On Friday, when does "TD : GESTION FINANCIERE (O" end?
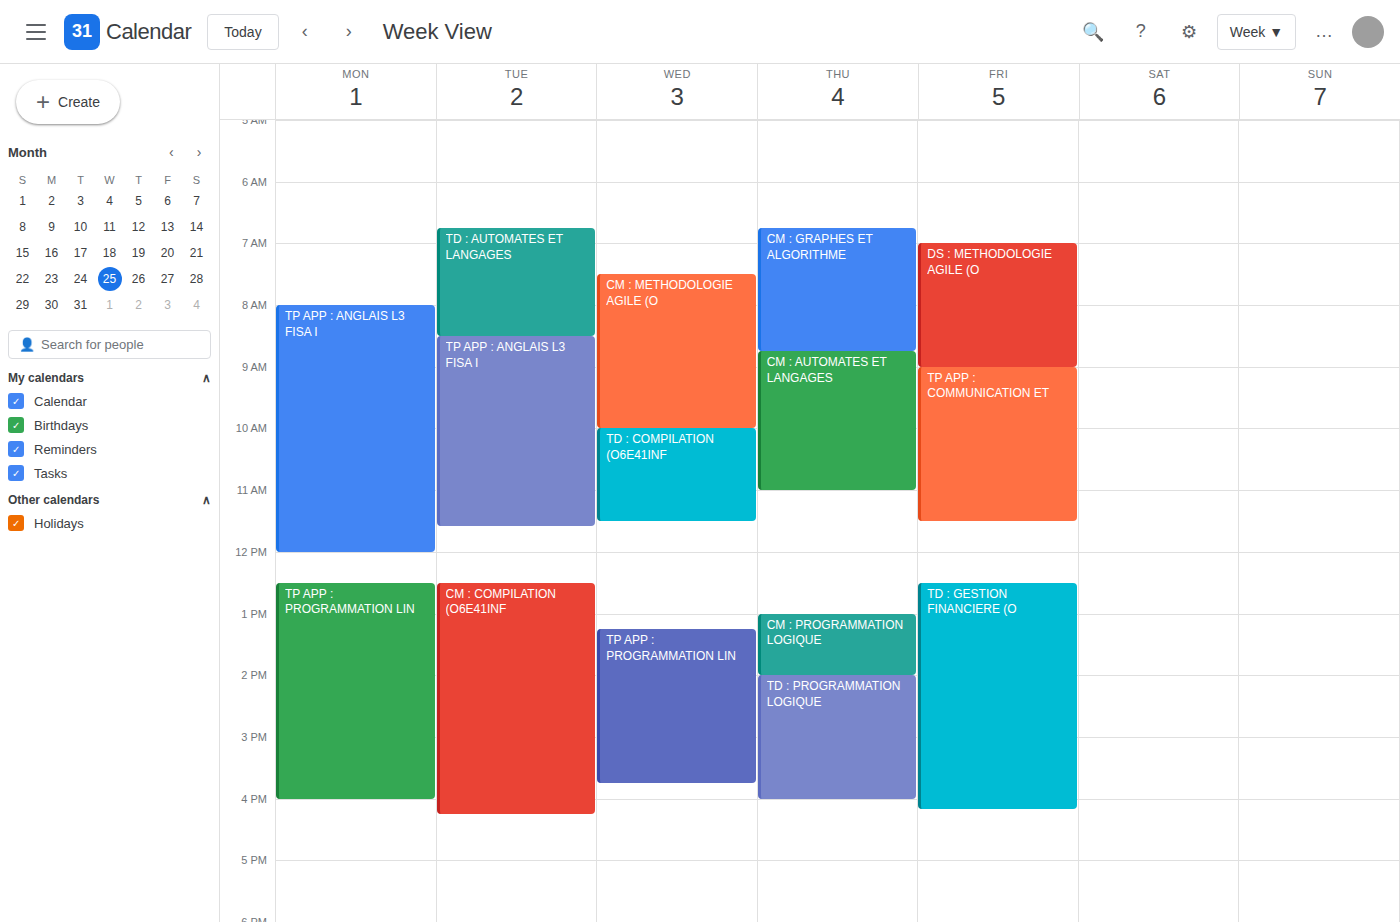
4:10 PM